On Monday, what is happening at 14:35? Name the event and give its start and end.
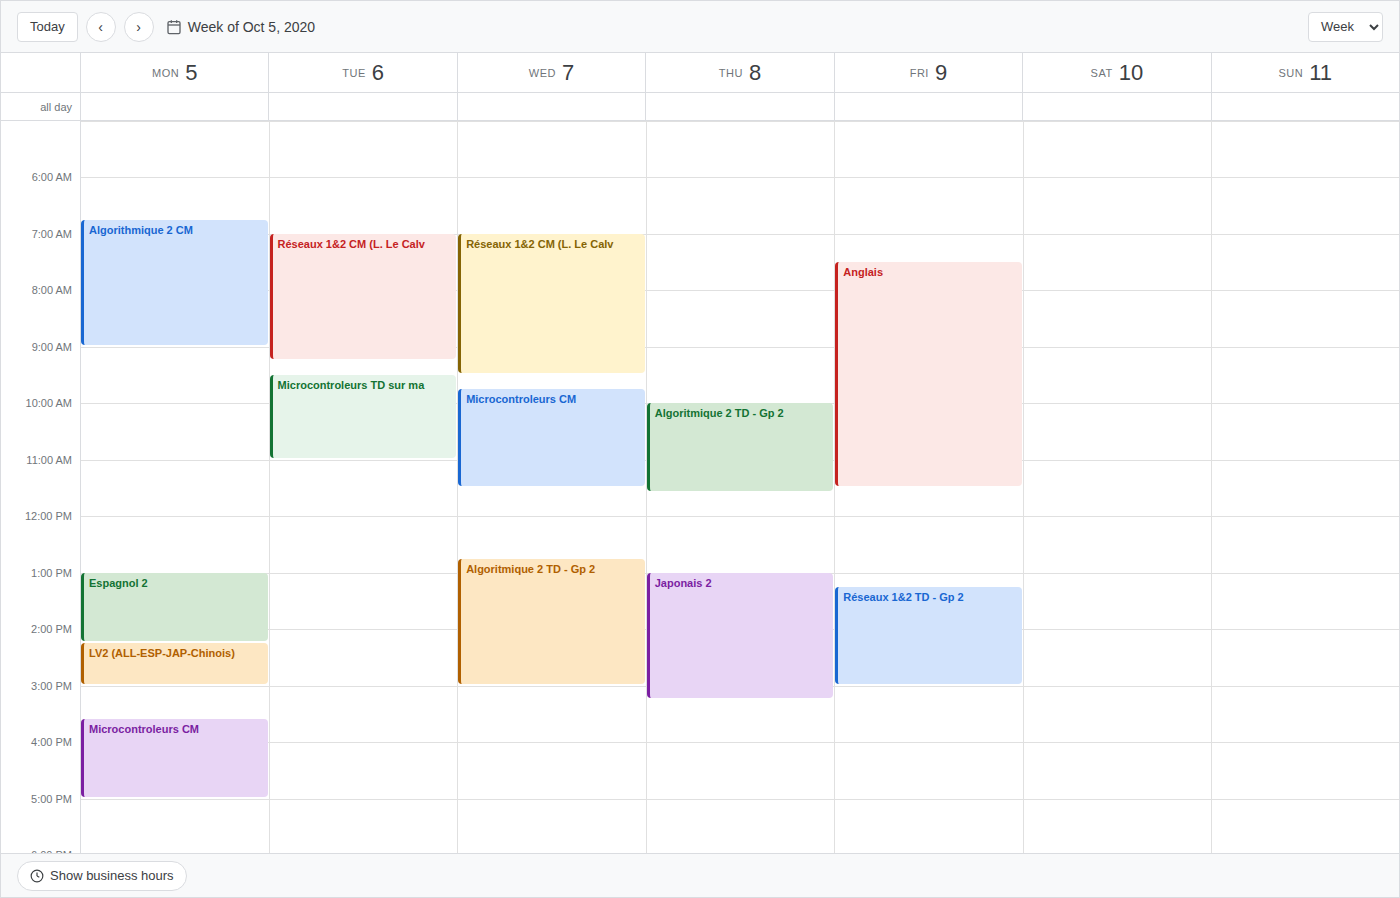
"LV2 (ALL-ESP-JAP-Chinois)", 14:15 to 15:00